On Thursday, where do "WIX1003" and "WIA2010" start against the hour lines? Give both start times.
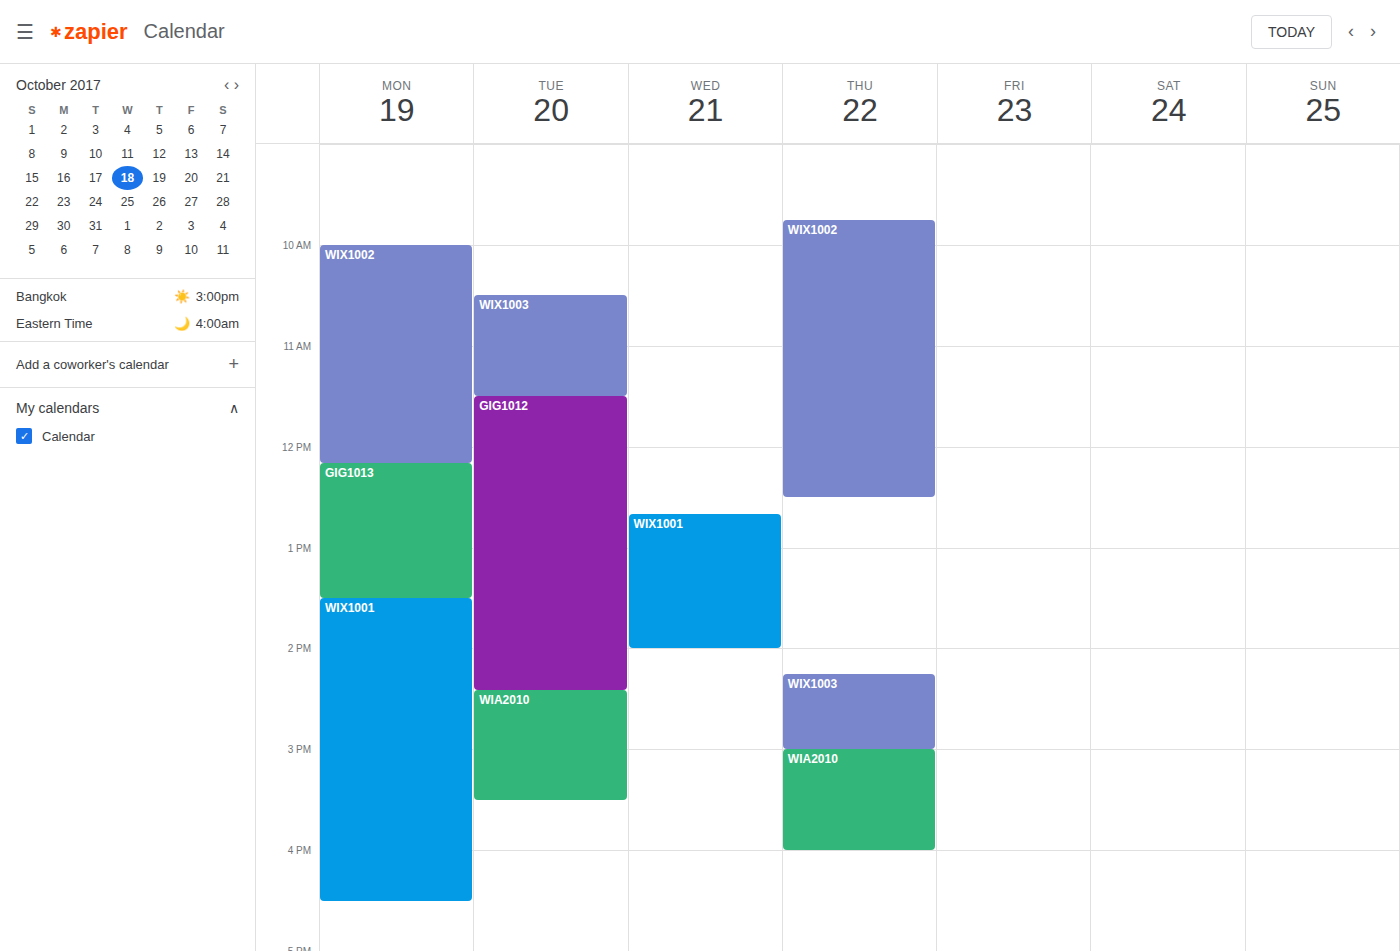
"WIX1003": 2:15 PM, neither: a quarter of the way from the 2 PM line to the 3 PM line. "WIA2010": 3:00 PM, exactly on the 3 PM line.